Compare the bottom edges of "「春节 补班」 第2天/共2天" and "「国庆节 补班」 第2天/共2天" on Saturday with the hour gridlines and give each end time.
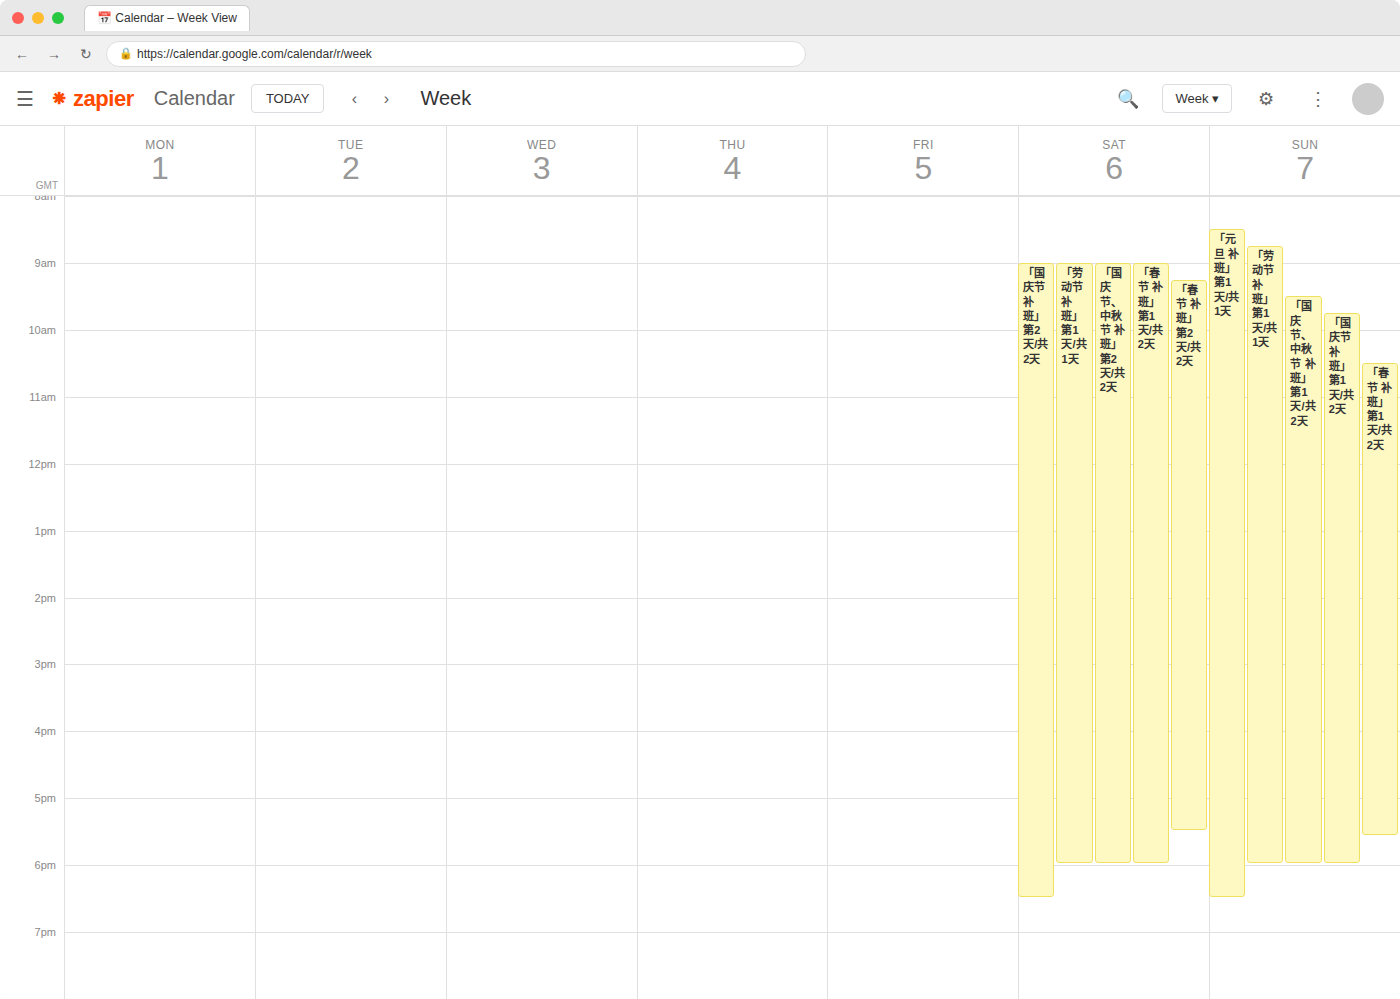
"「春节 补班」 第2天/共2天": 17:30, halfway between the 17:00 and 18:00 lines. "「国庆节 补班」 第2天/共2天": 18:30, halfway between the 18:00 and 19:00 lines.